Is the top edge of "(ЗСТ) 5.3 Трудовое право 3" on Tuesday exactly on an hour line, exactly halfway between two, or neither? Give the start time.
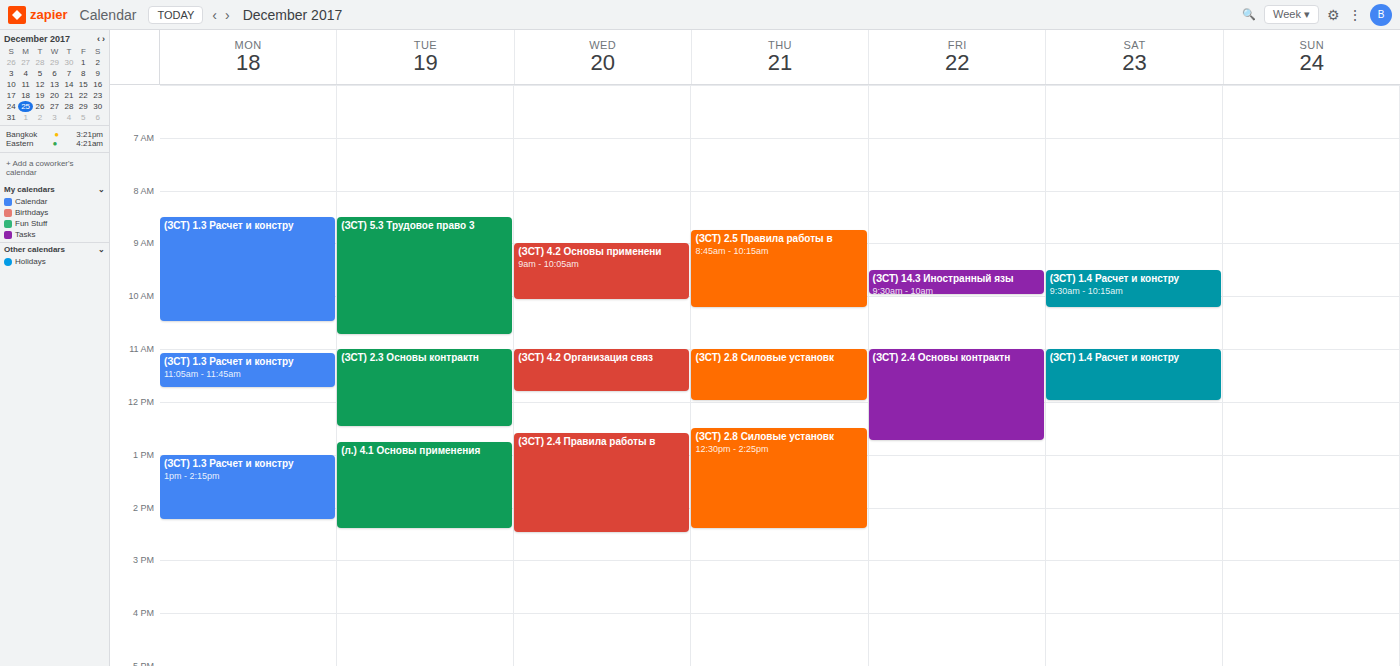
8:30 AM -- halfway between the 8 AM and 9 AM lines.